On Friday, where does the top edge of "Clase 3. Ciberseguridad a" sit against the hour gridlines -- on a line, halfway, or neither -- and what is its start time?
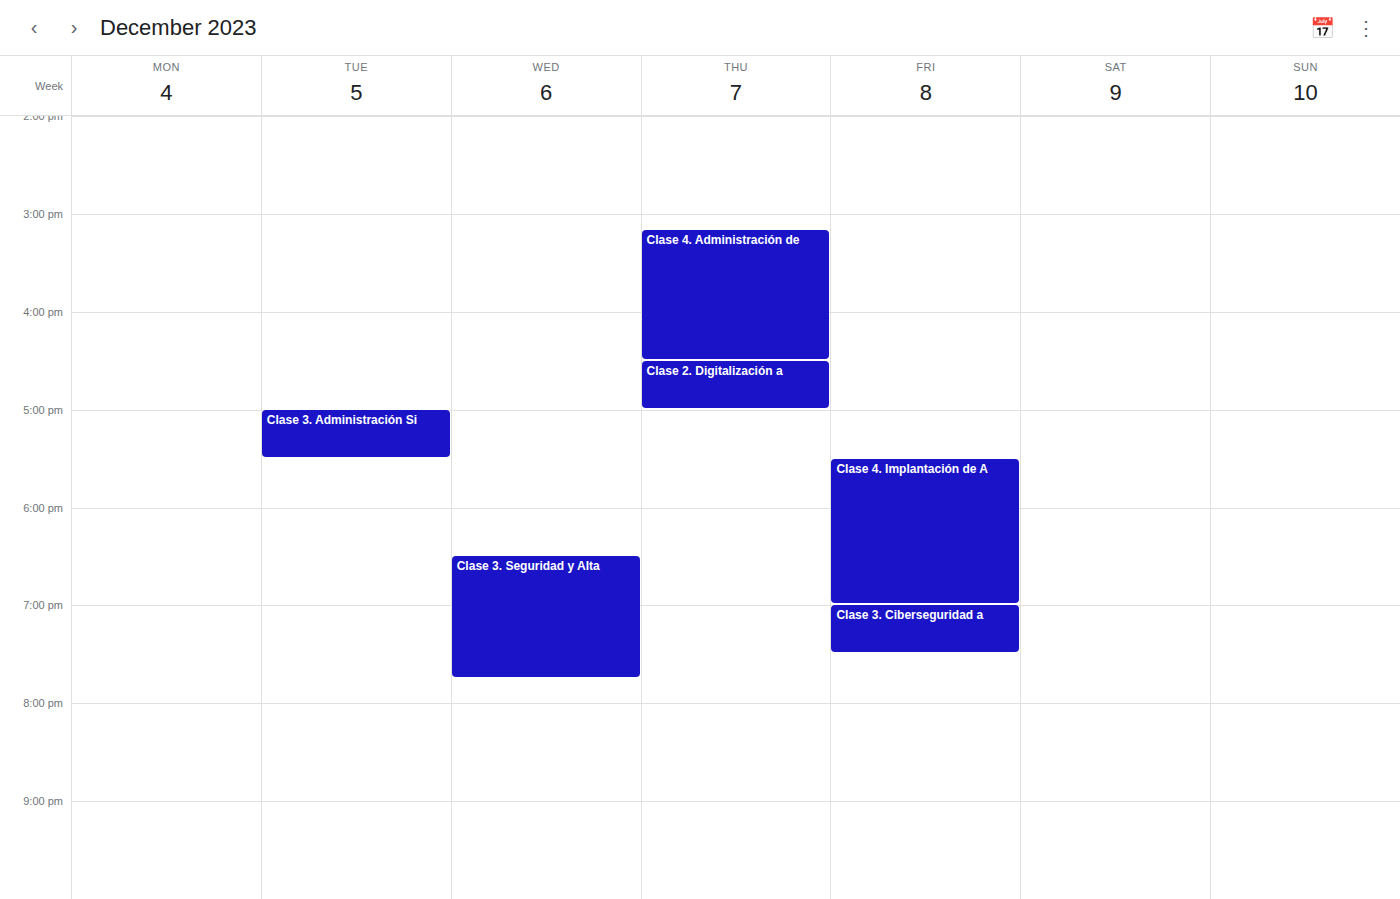
7:00 PM -- exactly on the 7 PM line.